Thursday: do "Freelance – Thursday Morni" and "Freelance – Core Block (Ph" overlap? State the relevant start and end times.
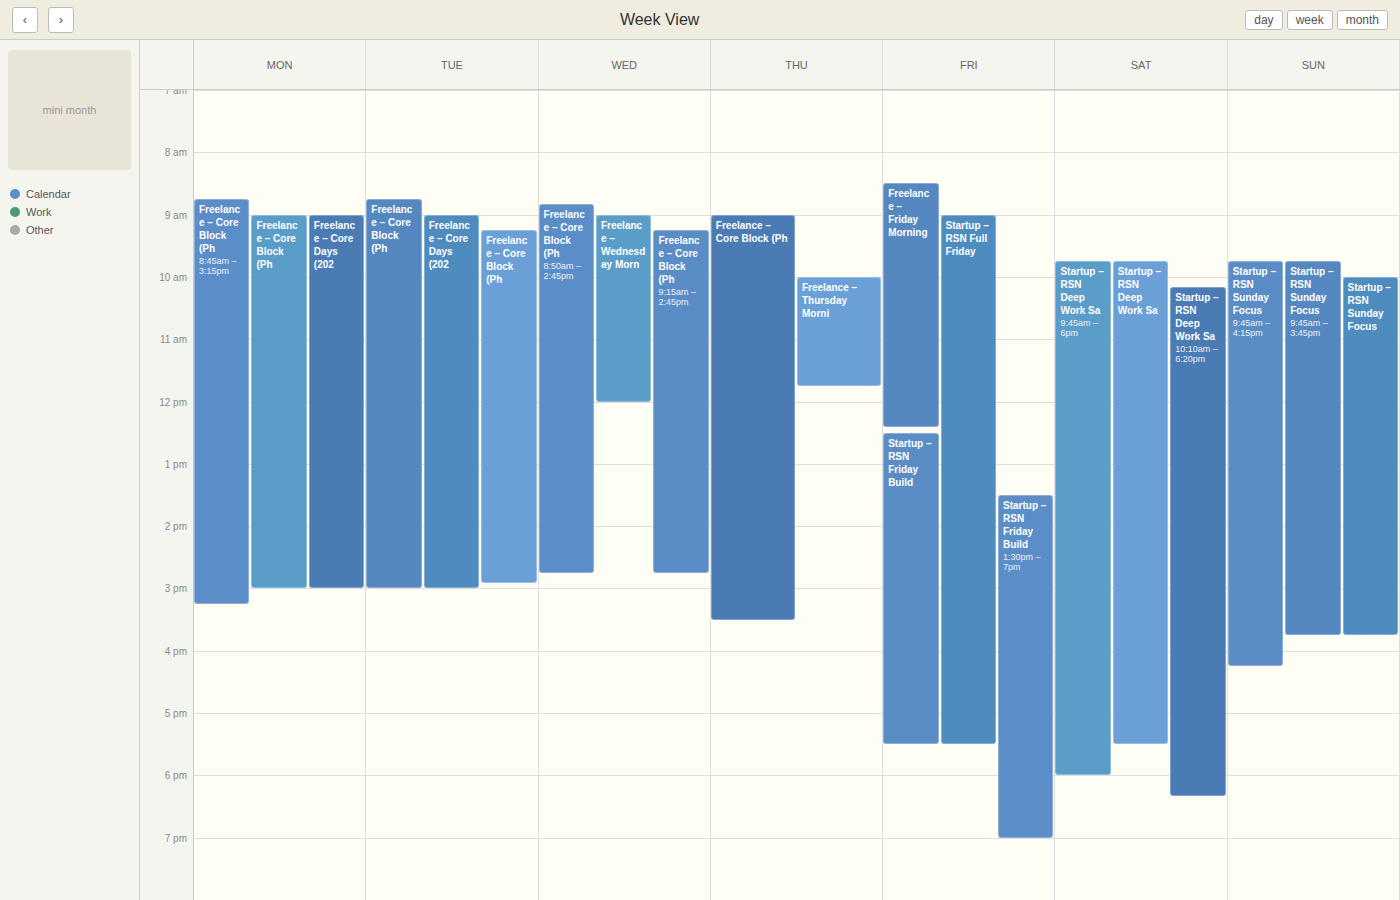
"Freelance – Thursday Morni" runs 10:00 AM to 11:45 AM, inside "Freelance – Core Block (Ph" -- they overlap.